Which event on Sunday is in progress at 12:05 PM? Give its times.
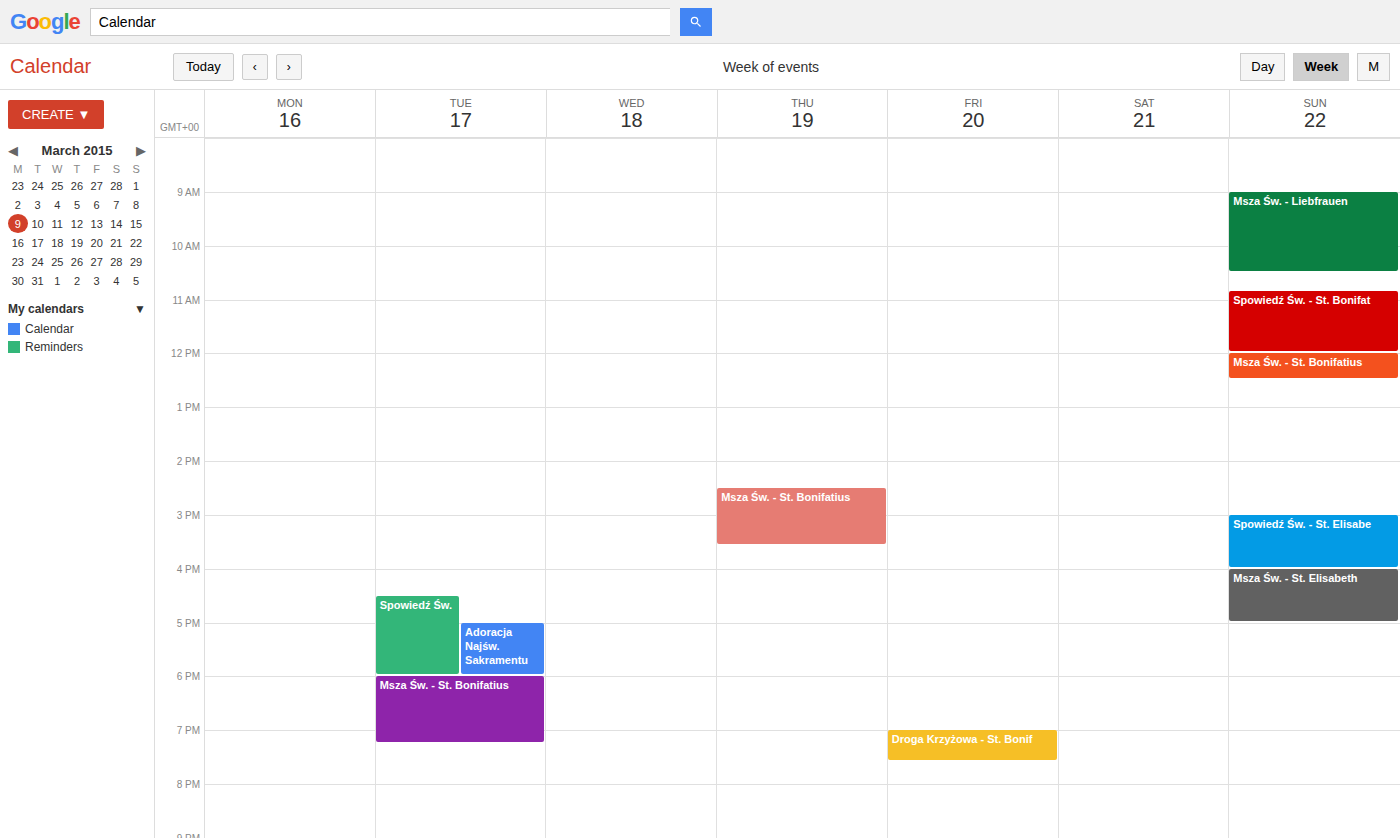
"Msza Św. - St. Bonifatius", 12:00 PM to 12:30 PM